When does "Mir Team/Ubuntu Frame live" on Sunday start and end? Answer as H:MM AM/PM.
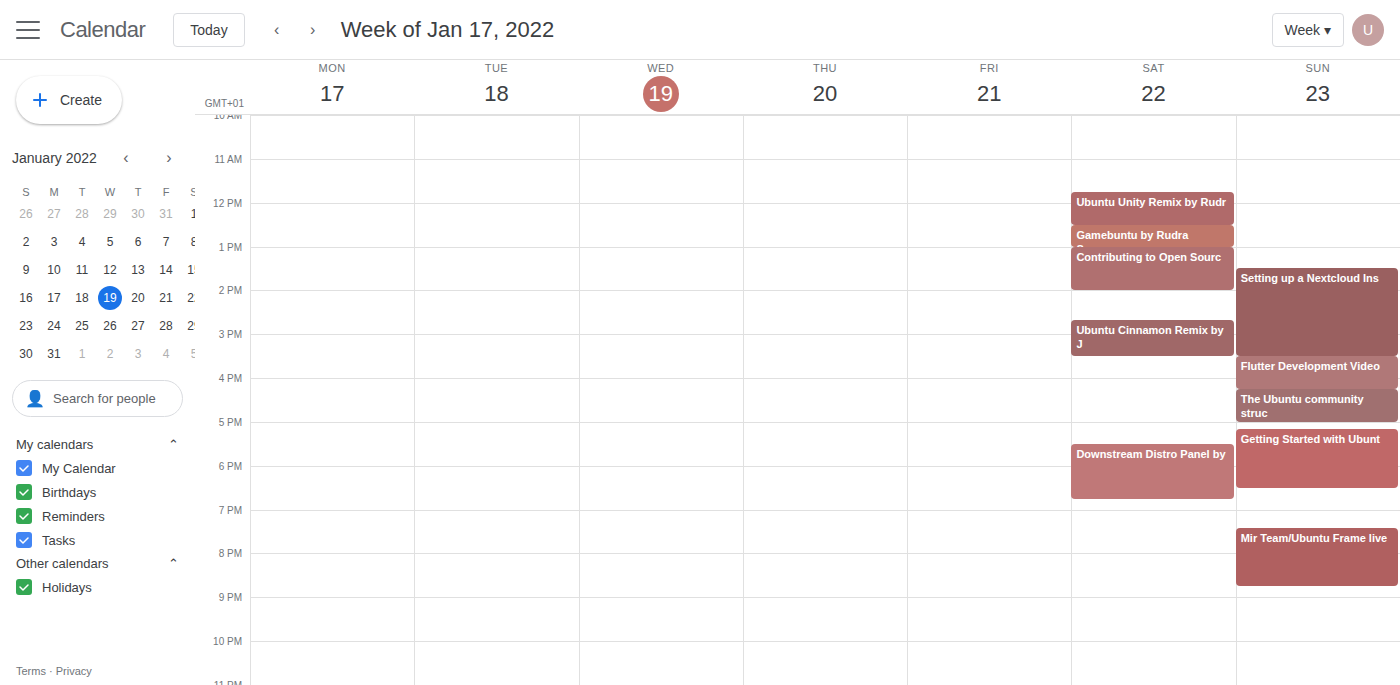
7:25 PM to 8:45 PM